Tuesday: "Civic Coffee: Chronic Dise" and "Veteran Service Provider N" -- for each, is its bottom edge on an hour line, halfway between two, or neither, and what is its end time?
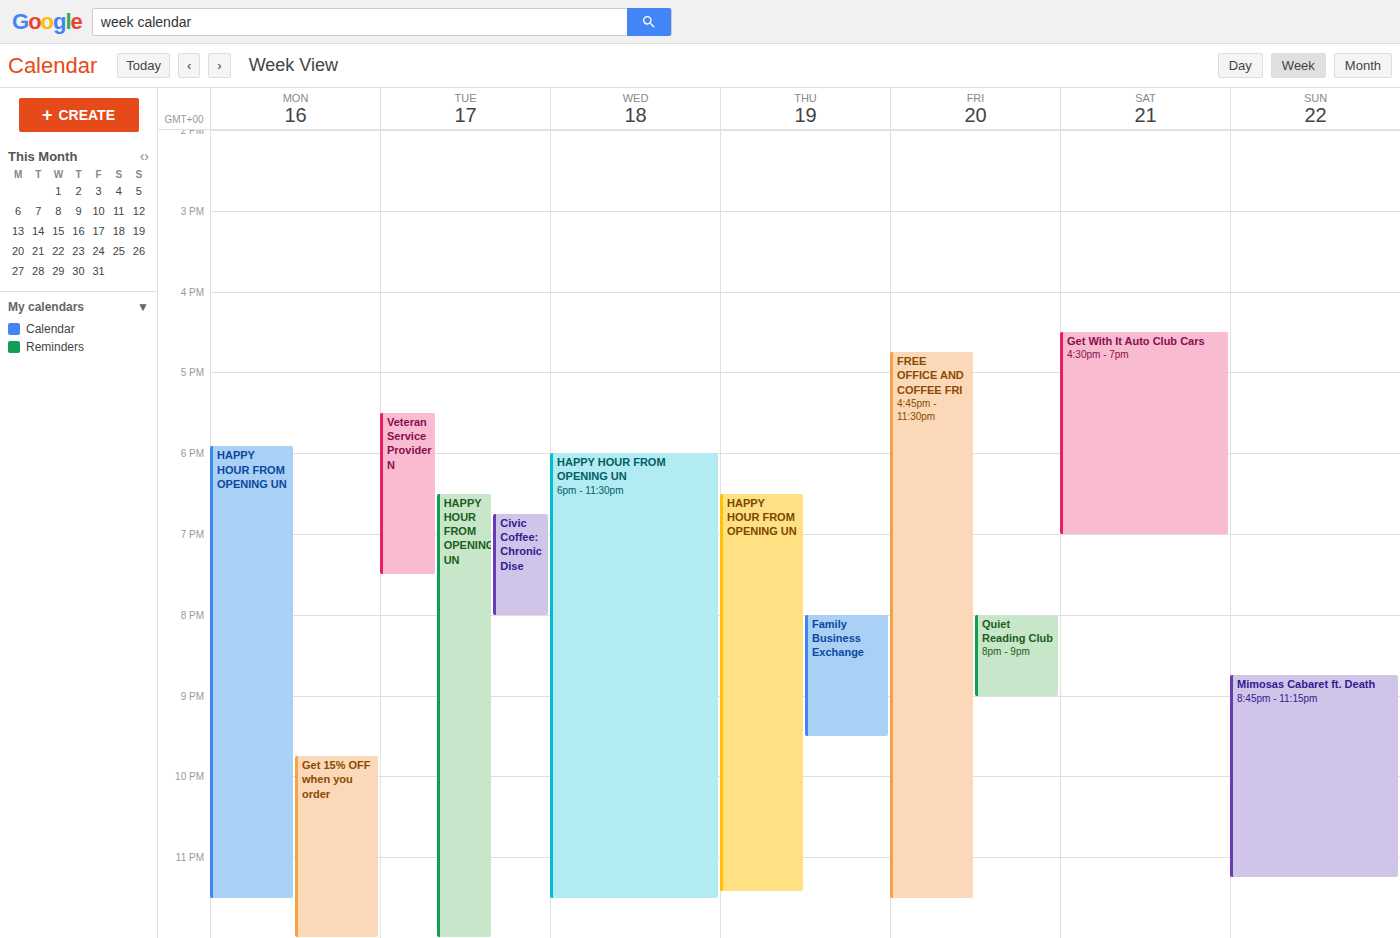
"Civic Coffee: Chronic Dise": 8:00 PM, exactly on the 8 PM line. "Veteran Service Provider N": 7:30 PM, halfway between the 7 PM and 8 PM lines.